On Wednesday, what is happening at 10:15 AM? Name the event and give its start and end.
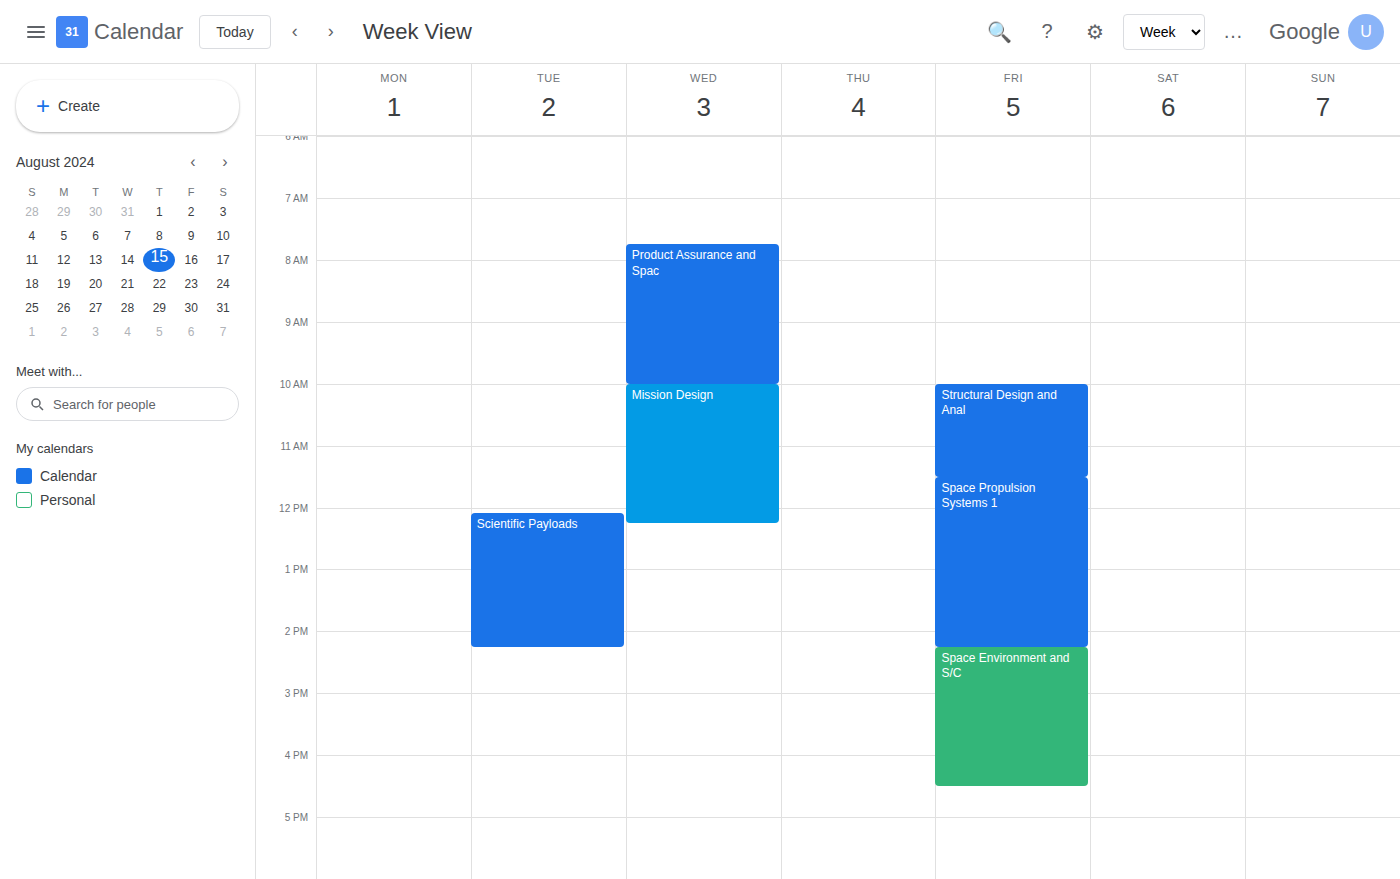
"Mission Design", 10:00 AM to 12:15 PM